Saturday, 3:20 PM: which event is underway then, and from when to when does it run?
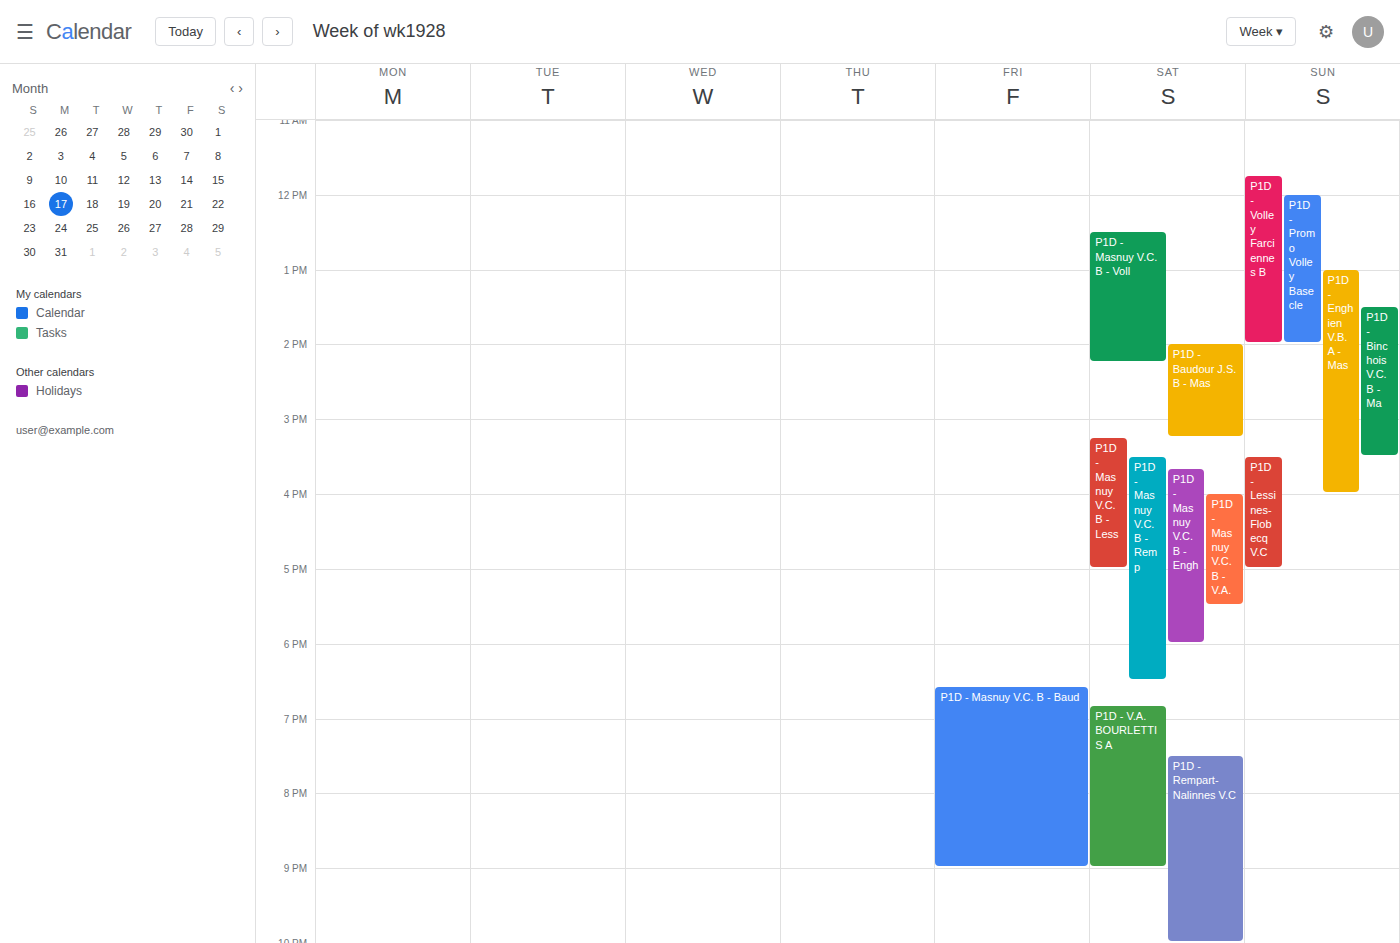
"P1D - Masnuy V.C. B - Less", 3:15 PM to 5:00 PM